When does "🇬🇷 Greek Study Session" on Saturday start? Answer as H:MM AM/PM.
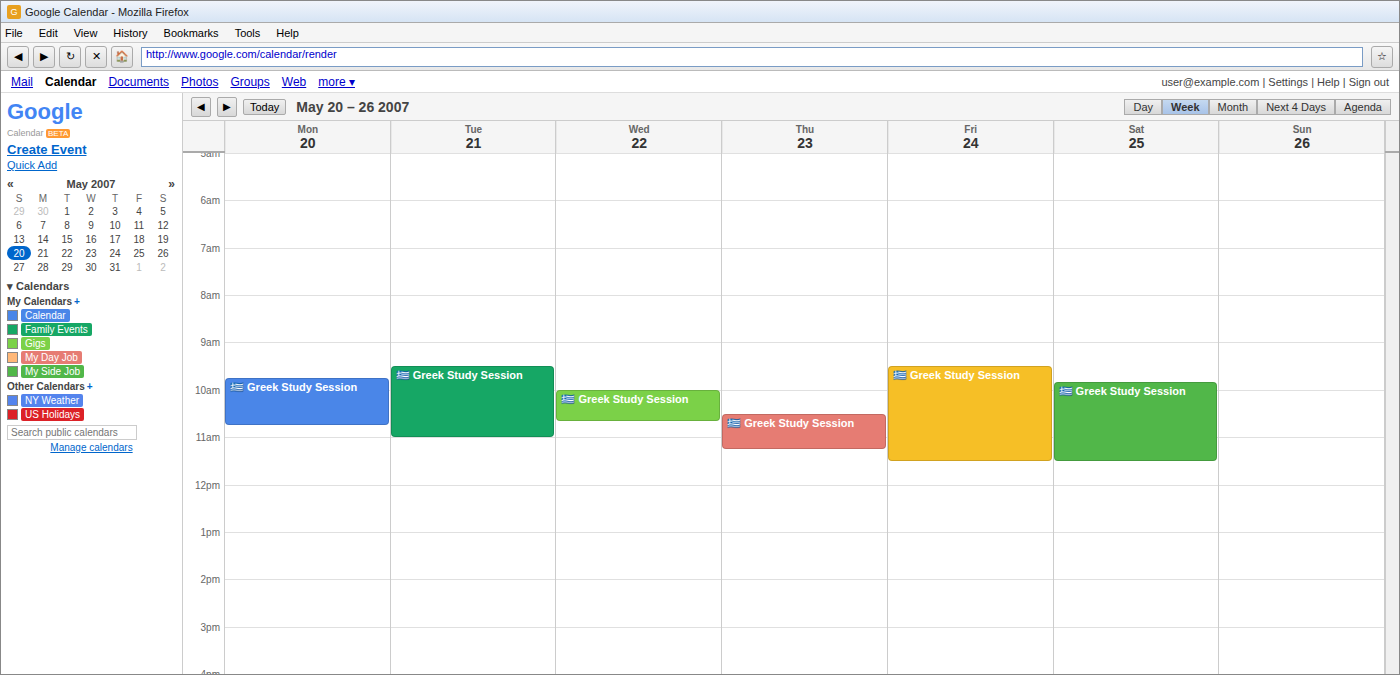
9:50 AM